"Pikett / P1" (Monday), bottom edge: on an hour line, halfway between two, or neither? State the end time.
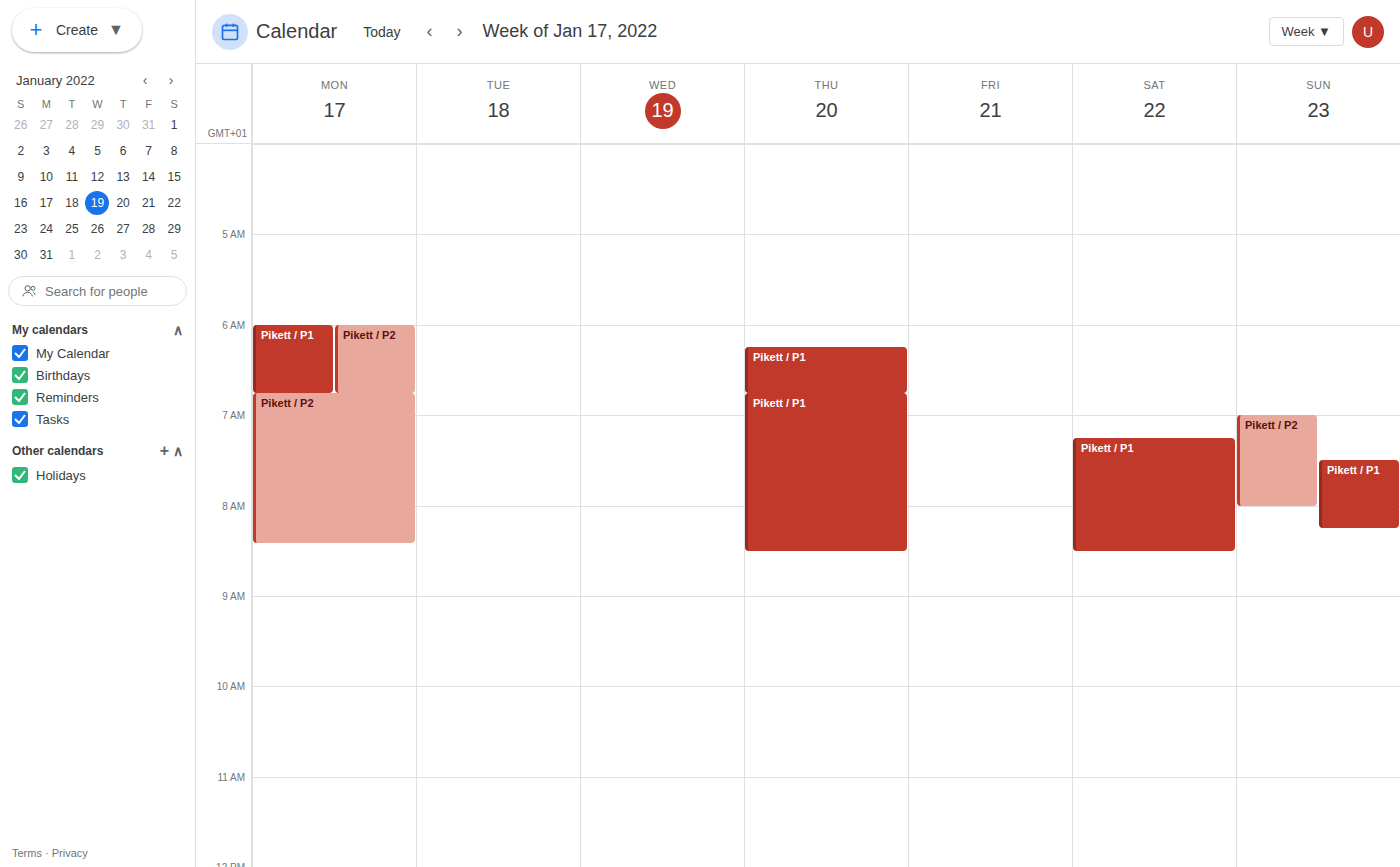
6:45 AM -- neither: three quarters of the way from the 6 AM line to the 7 AM line.